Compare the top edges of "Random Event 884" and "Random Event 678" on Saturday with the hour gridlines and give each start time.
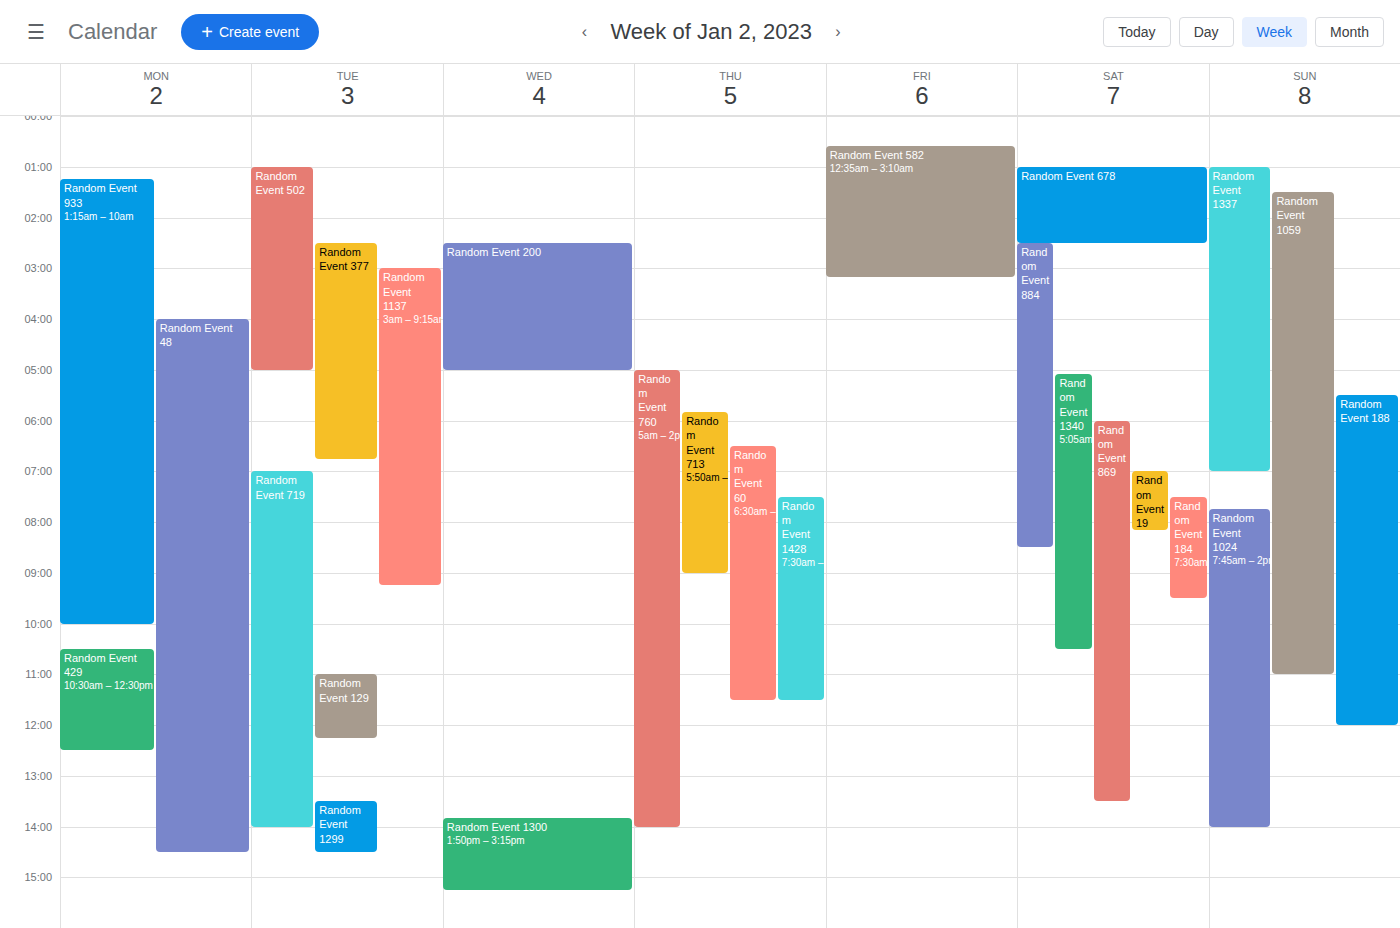
"Random Event 884": 2:30 AM, halfway between the 2 AM and 3 AM lines. "Random Event 678": 1:00 AM, exactly on the 1 AM line.